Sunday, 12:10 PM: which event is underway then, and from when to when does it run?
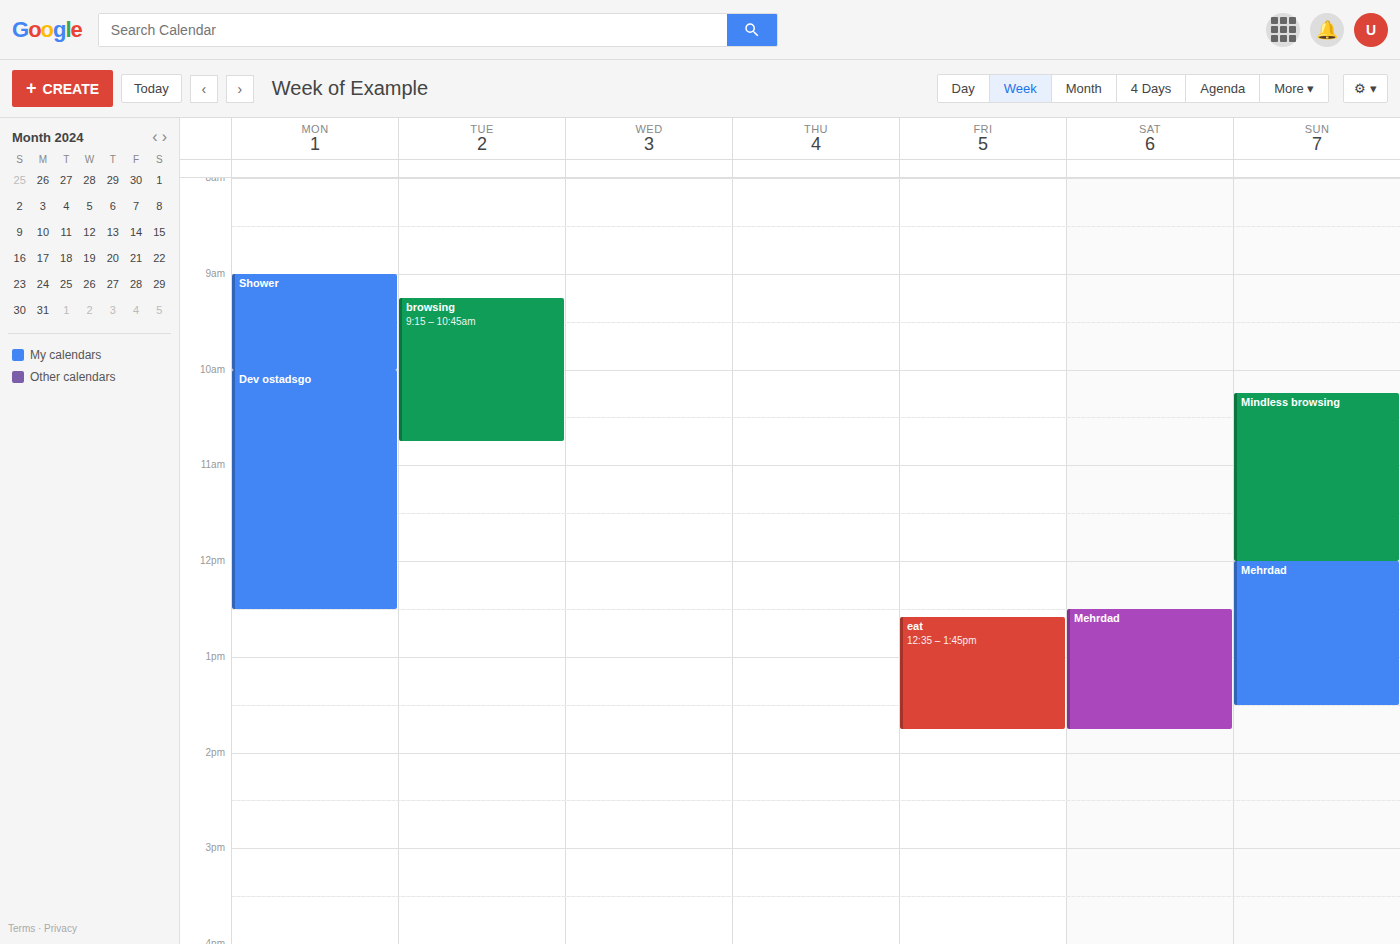
"Mehrdad", 12:00 PM to 1:30 PM